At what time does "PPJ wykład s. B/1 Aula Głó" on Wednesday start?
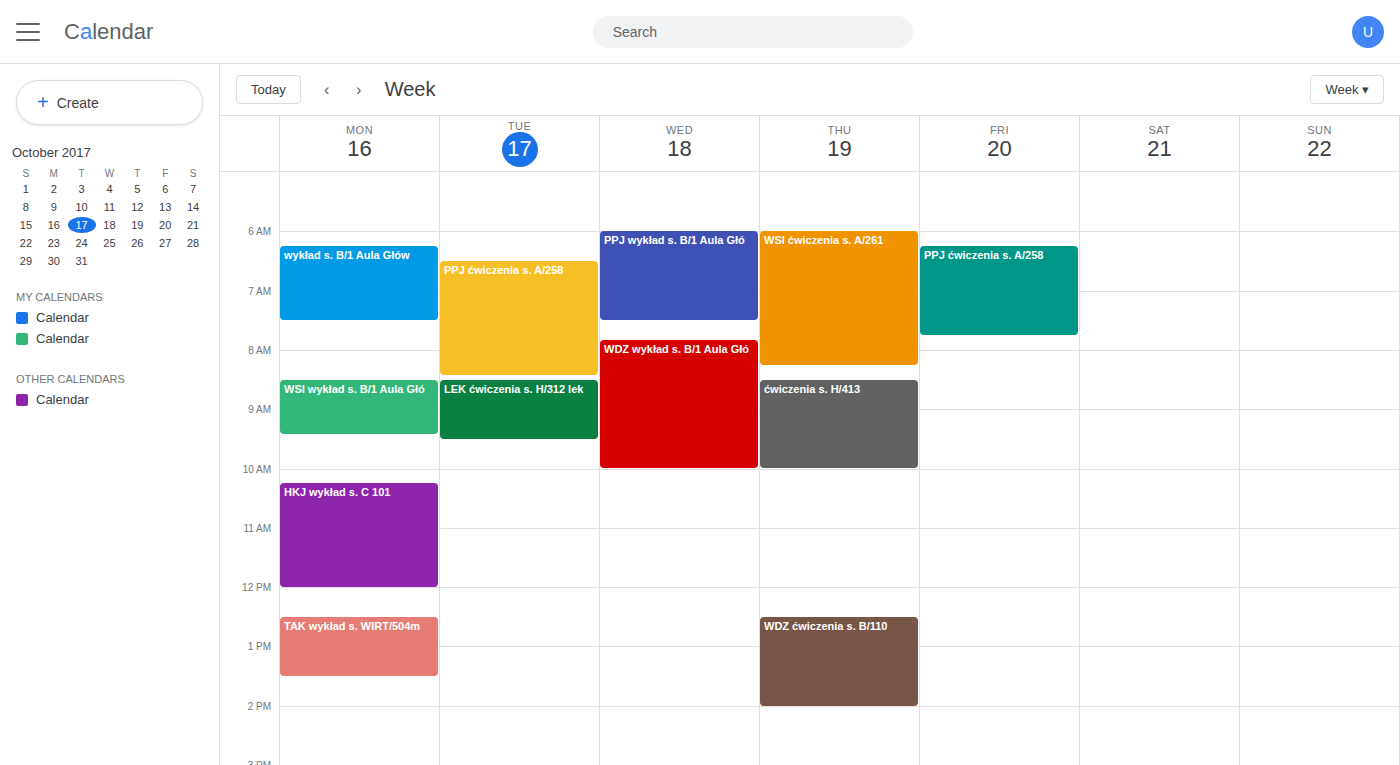
06:00